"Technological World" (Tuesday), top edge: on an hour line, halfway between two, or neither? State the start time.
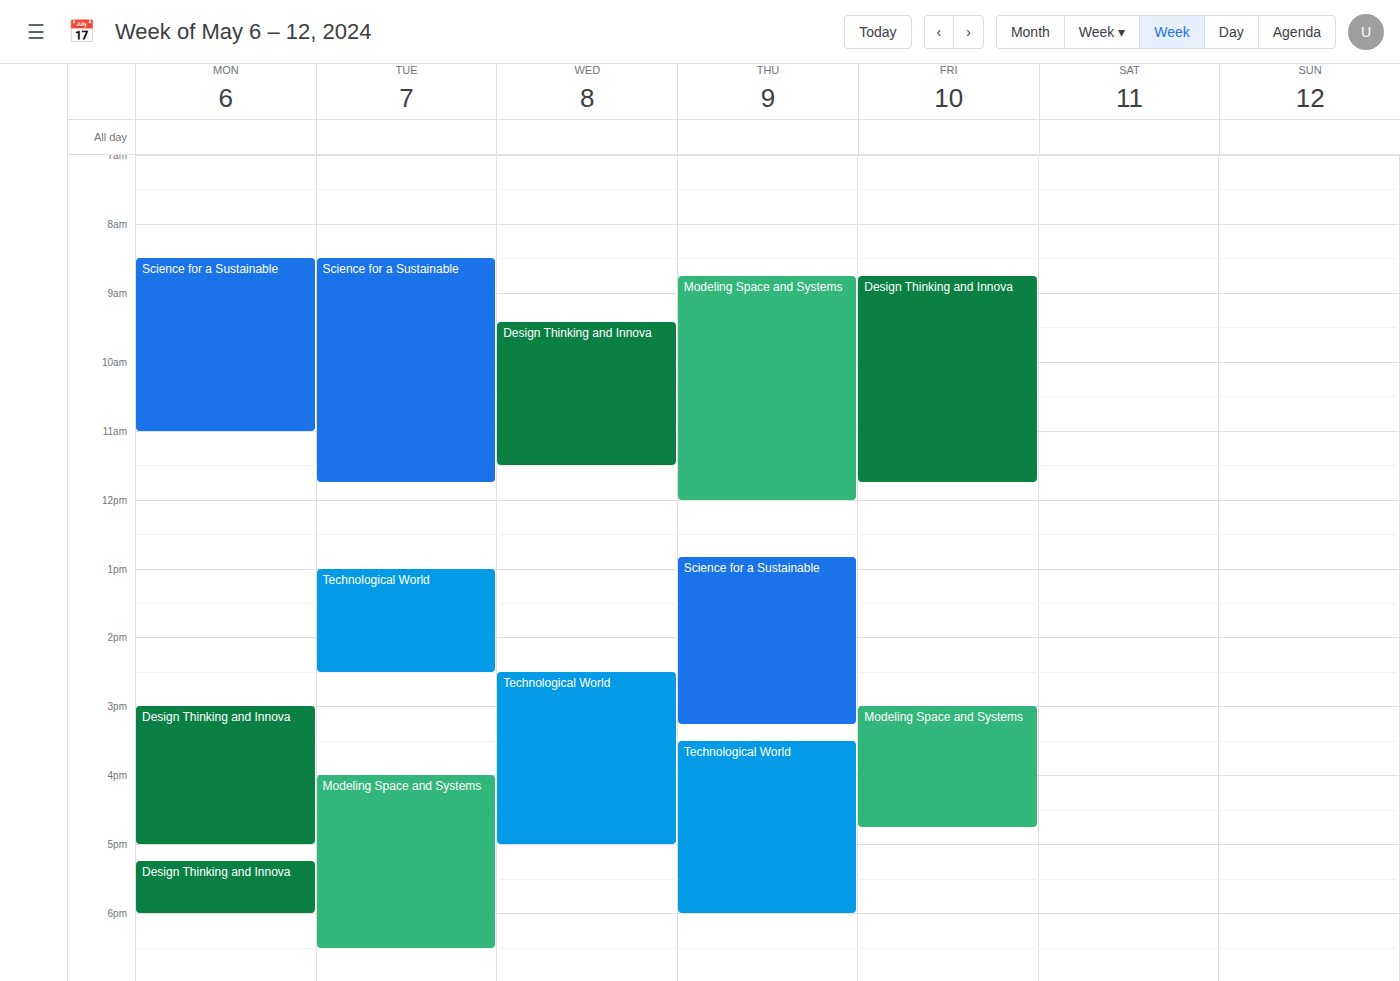
1:00 PM -- exactly on the 1 PM line.